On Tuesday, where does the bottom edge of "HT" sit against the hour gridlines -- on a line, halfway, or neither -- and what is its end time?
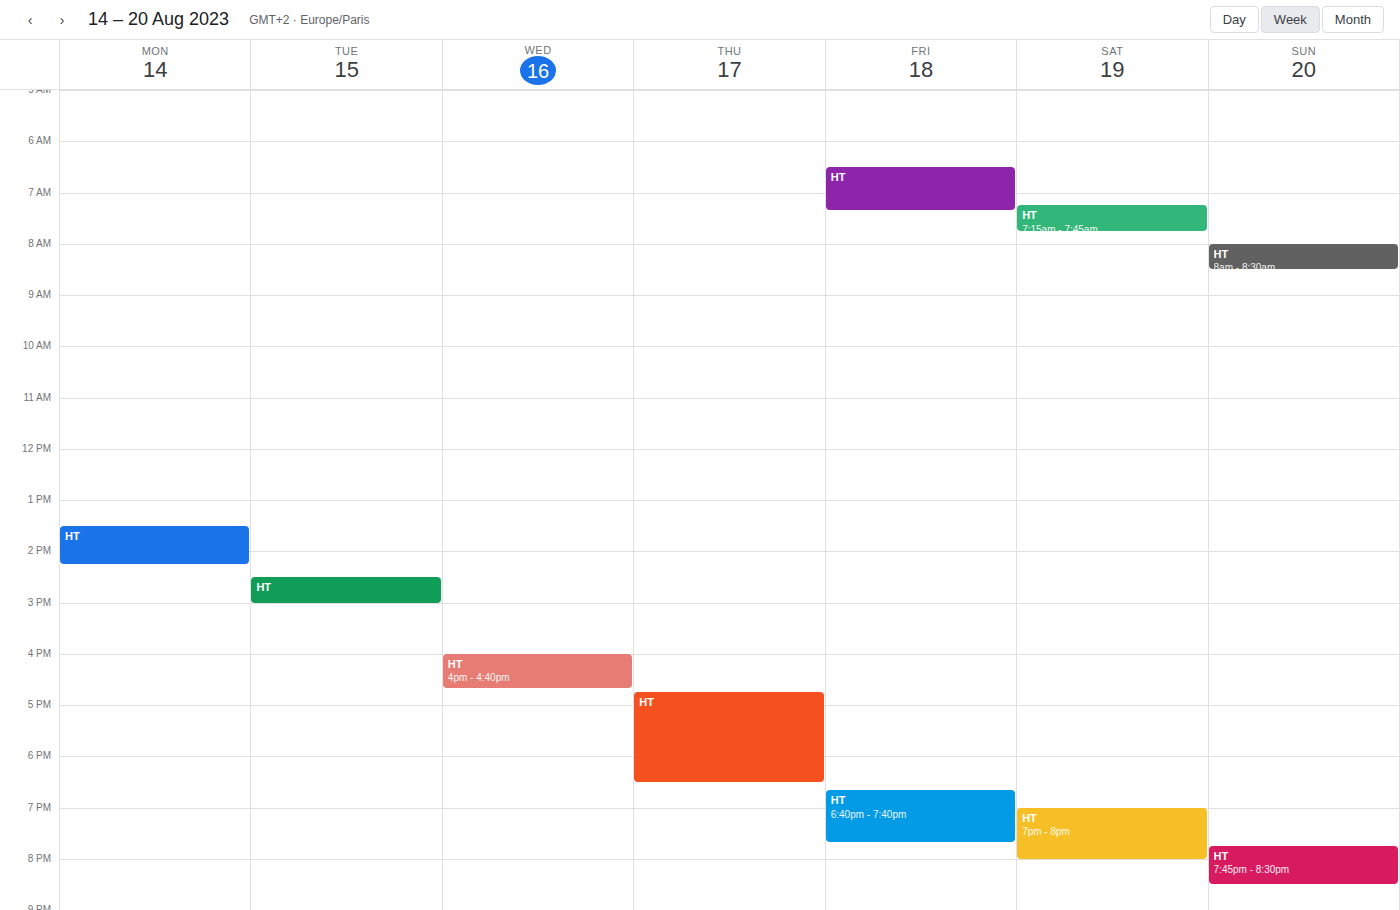
3:00 PM -- exactly on the 3 PM line.